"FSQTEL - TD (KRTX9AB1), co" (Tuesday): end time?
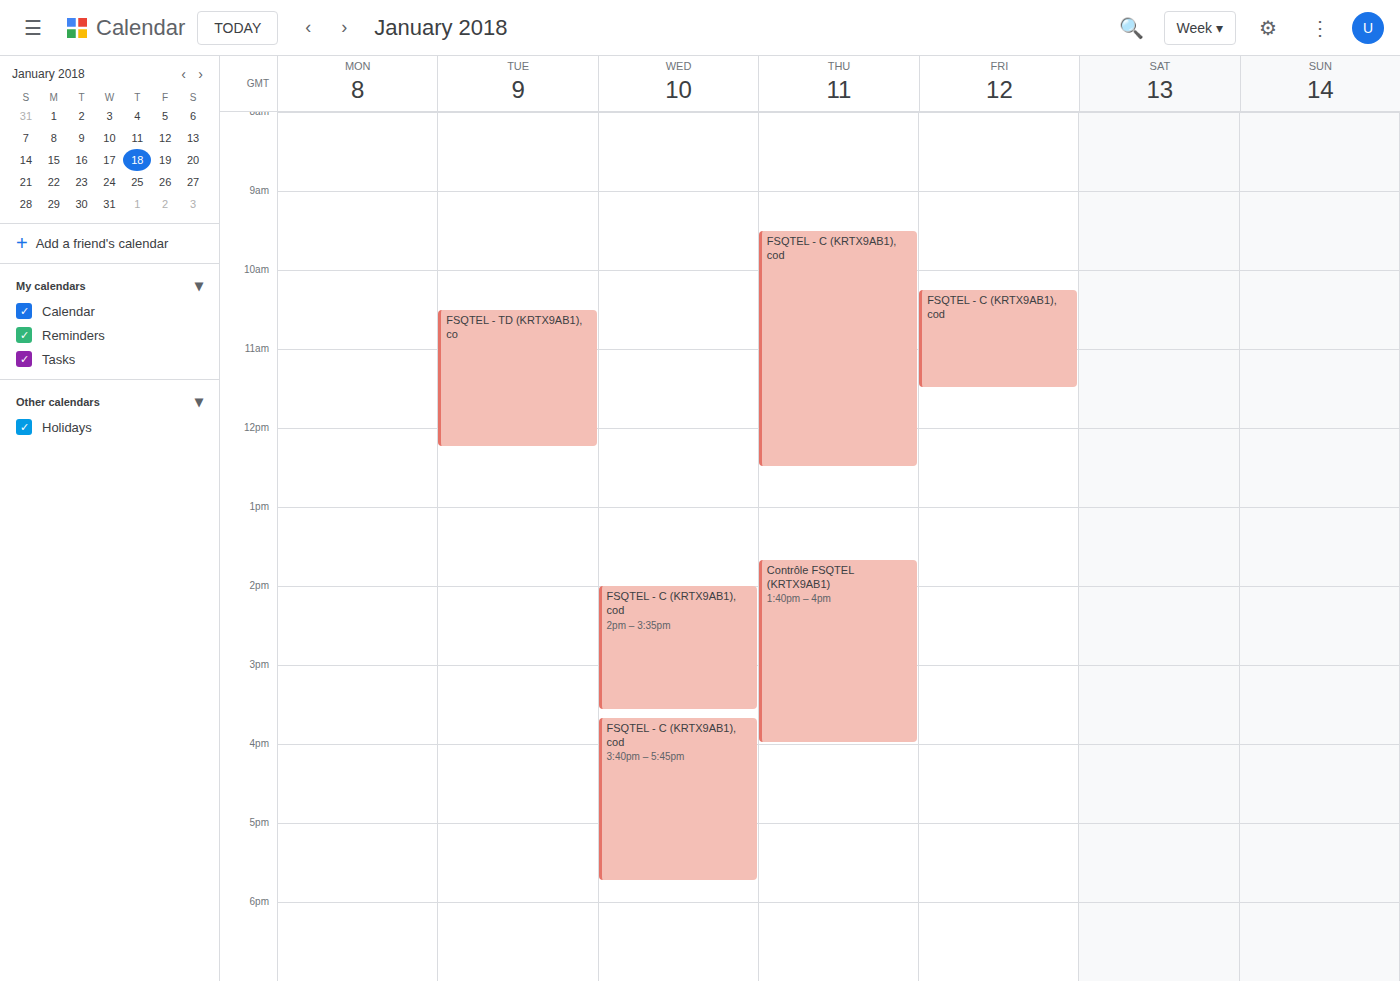
12:15